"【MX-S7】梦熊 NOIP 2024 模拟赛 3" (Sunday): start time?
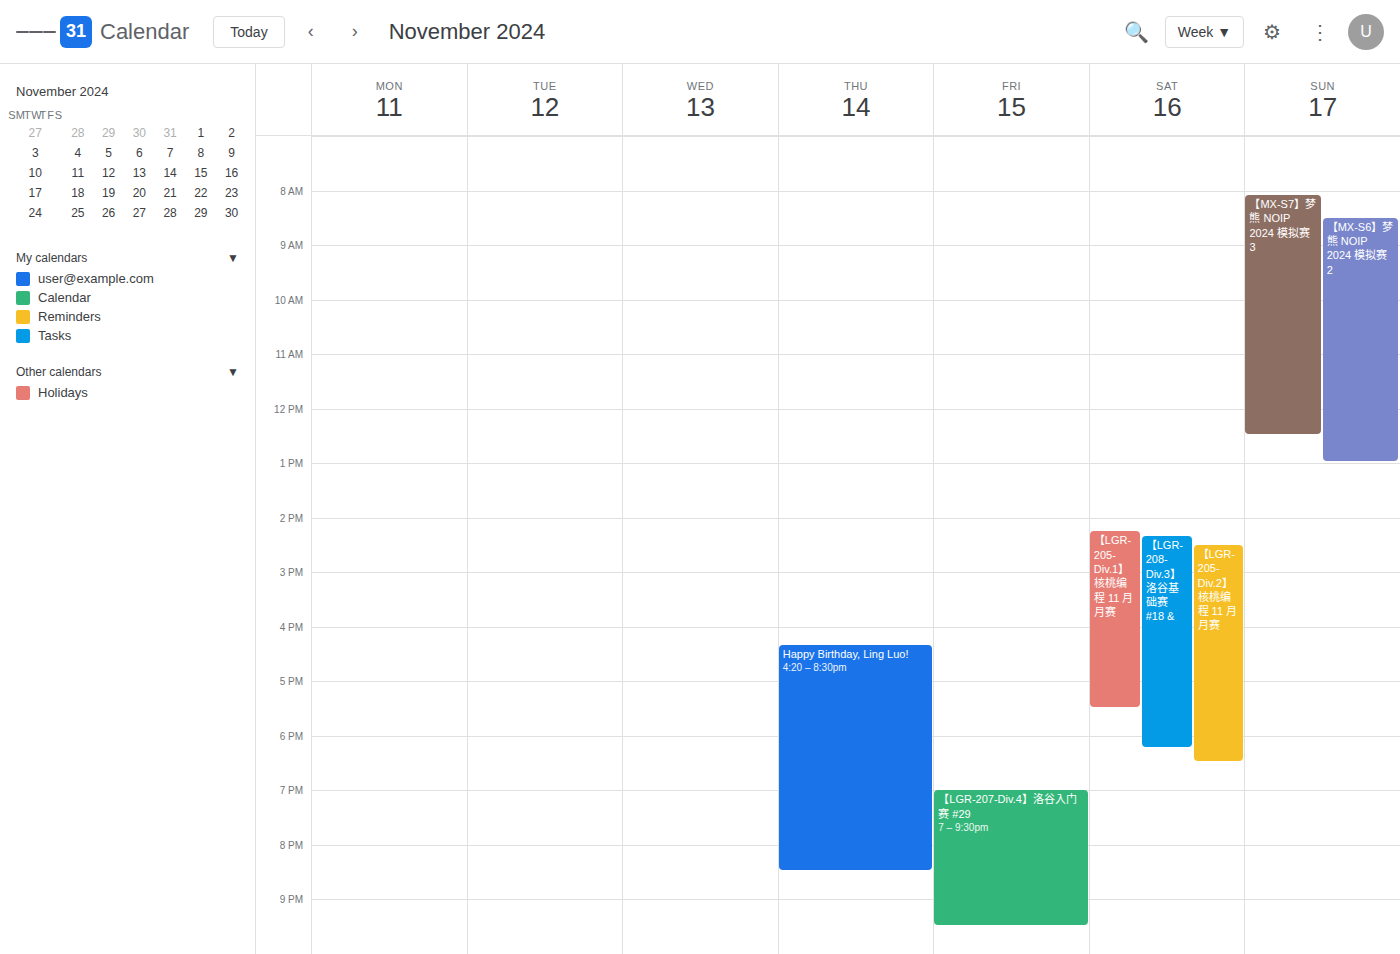
8:05 AM